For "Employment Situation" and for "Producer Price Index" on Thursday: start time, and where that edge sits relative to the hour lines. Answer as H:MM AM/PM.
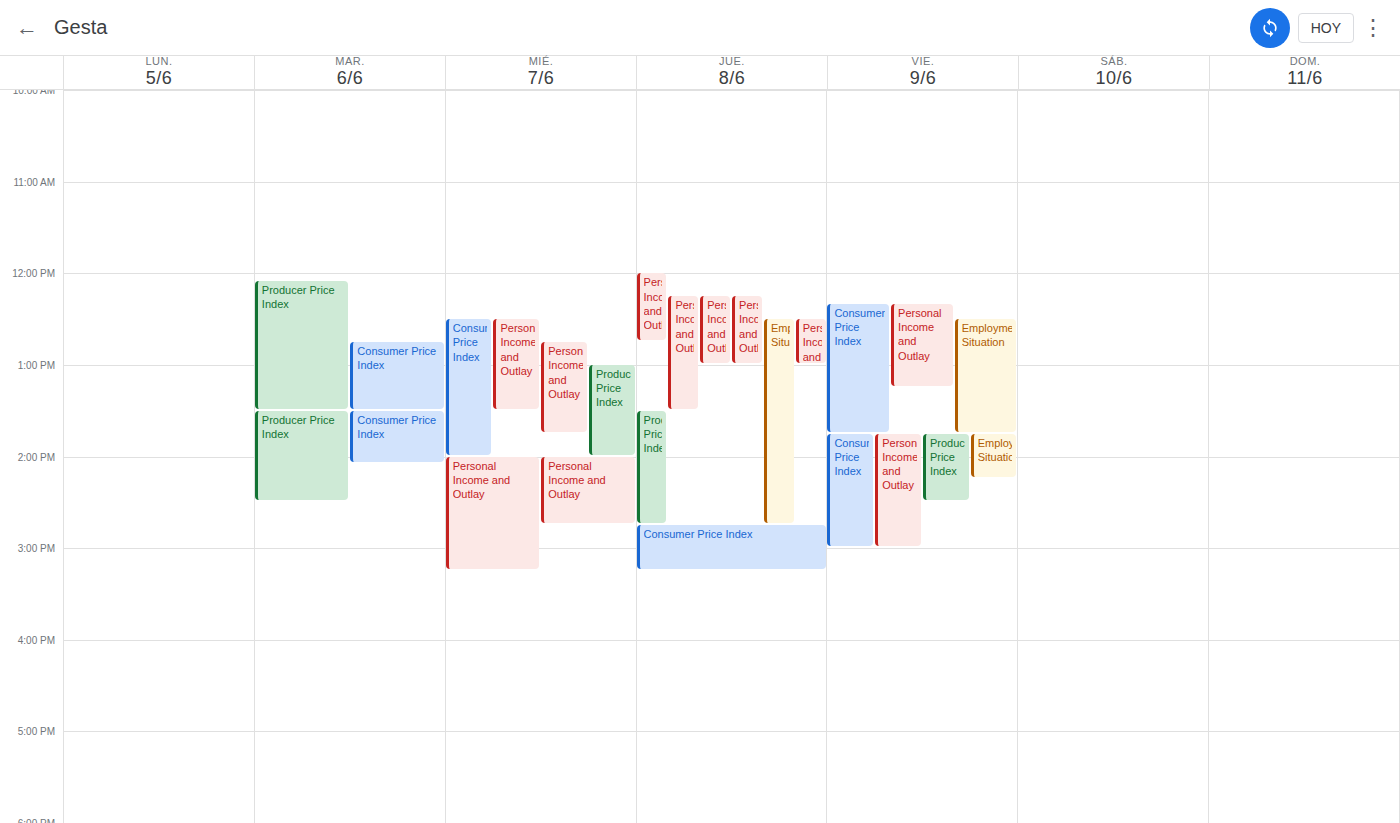
"Employment Situation": 12:30 PM, halfway between the 12 PM and 1 PM lines. "Producer Price Index": 1:30 PM, halfway between the 1 PM and 2 PM lines.